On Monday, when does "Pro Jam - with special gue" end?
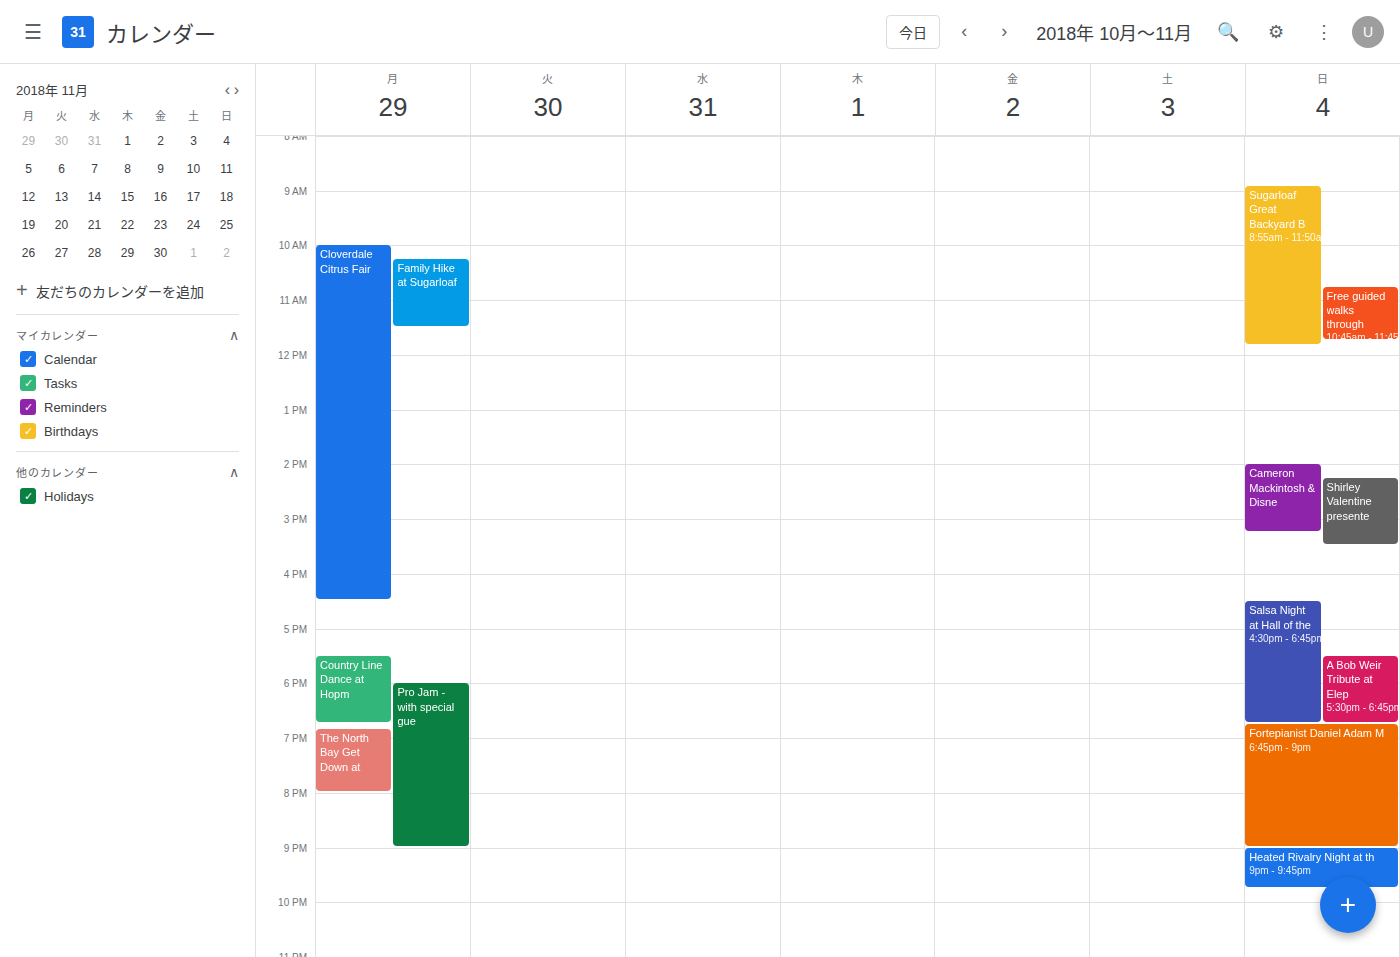
9:00 PM